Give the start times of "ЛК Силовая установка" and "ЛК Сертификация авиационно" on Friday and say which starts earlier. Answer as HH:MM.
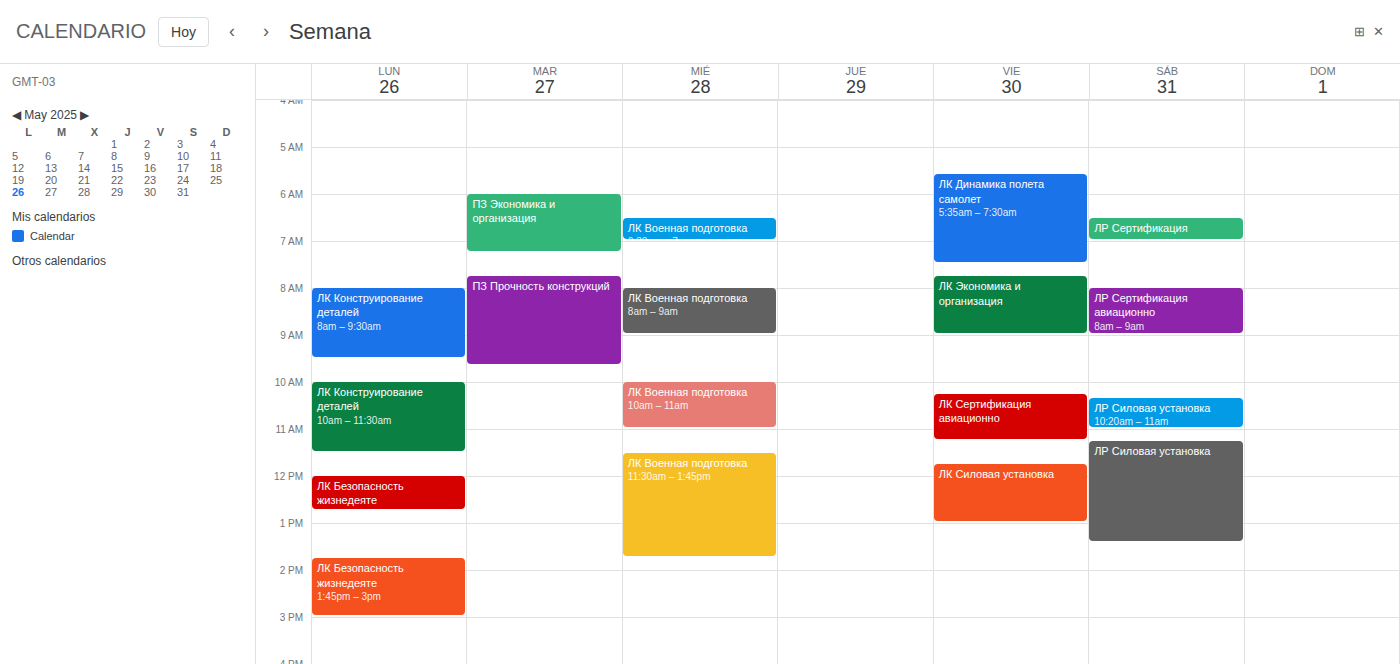
"ЛК Сертификация авиационно" 10:15; "ЛК Силовая установка" 11:45.